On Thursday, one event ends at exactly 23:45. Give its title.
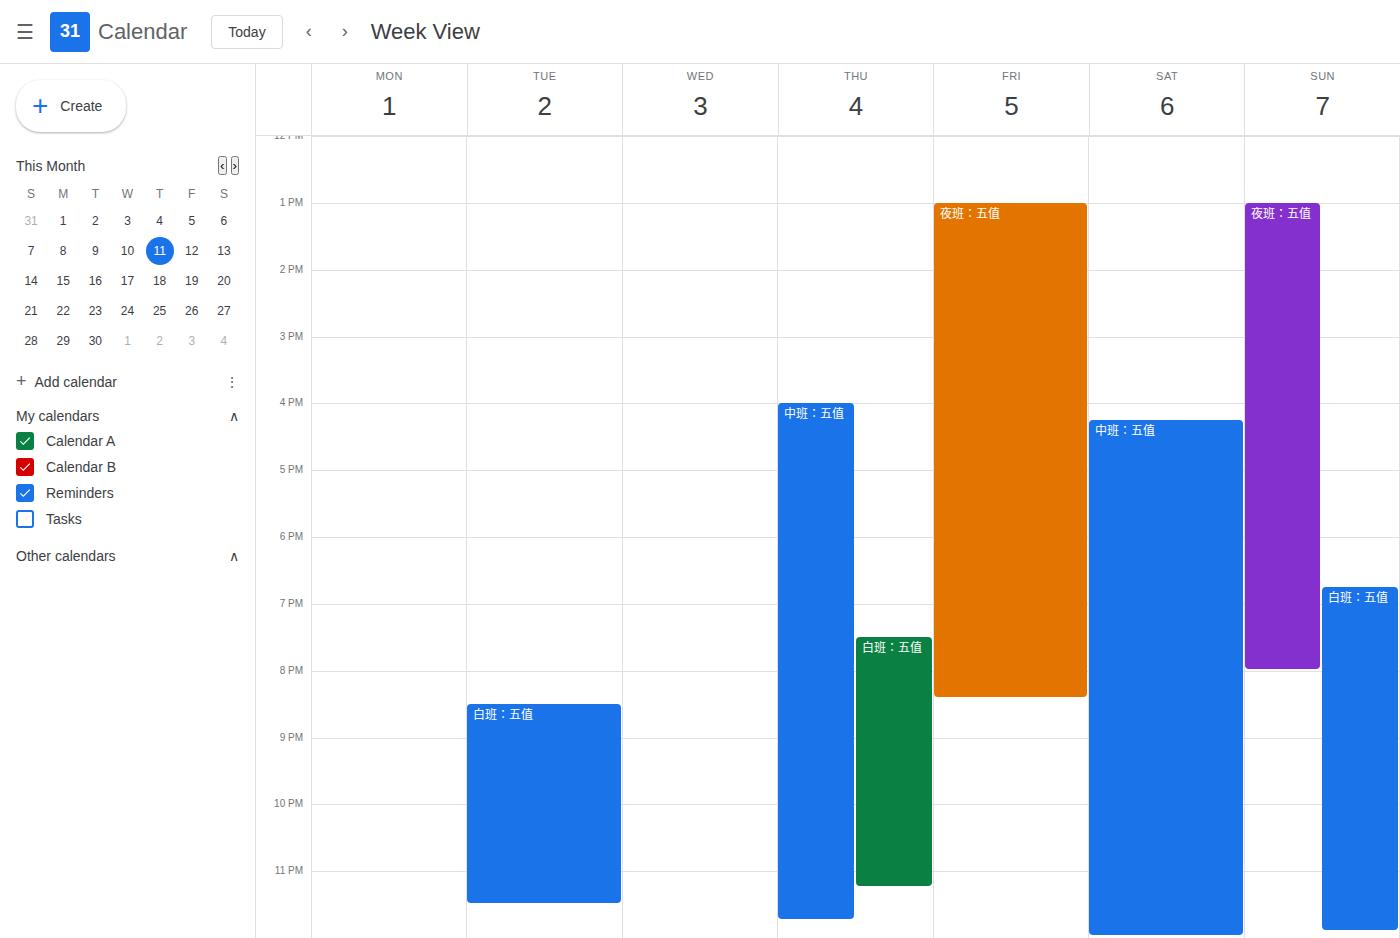
"中班：五值"